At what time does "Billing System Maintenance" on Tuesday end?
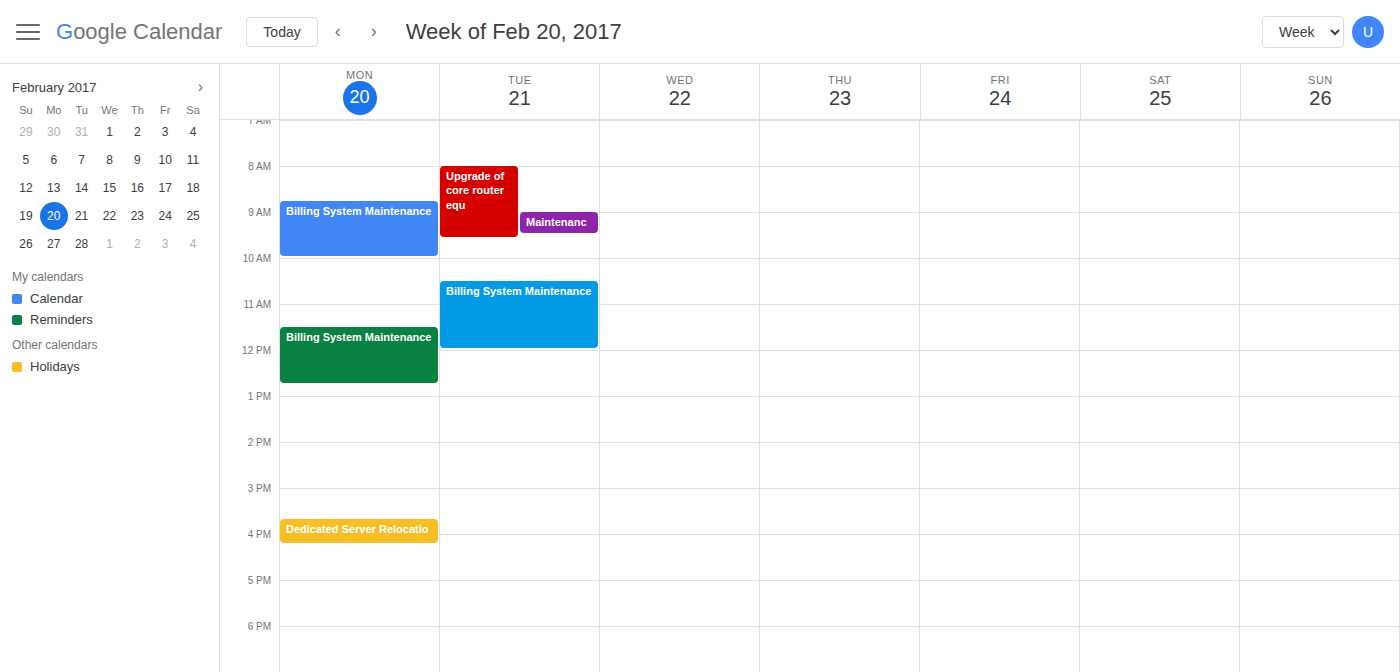
12:00 PM